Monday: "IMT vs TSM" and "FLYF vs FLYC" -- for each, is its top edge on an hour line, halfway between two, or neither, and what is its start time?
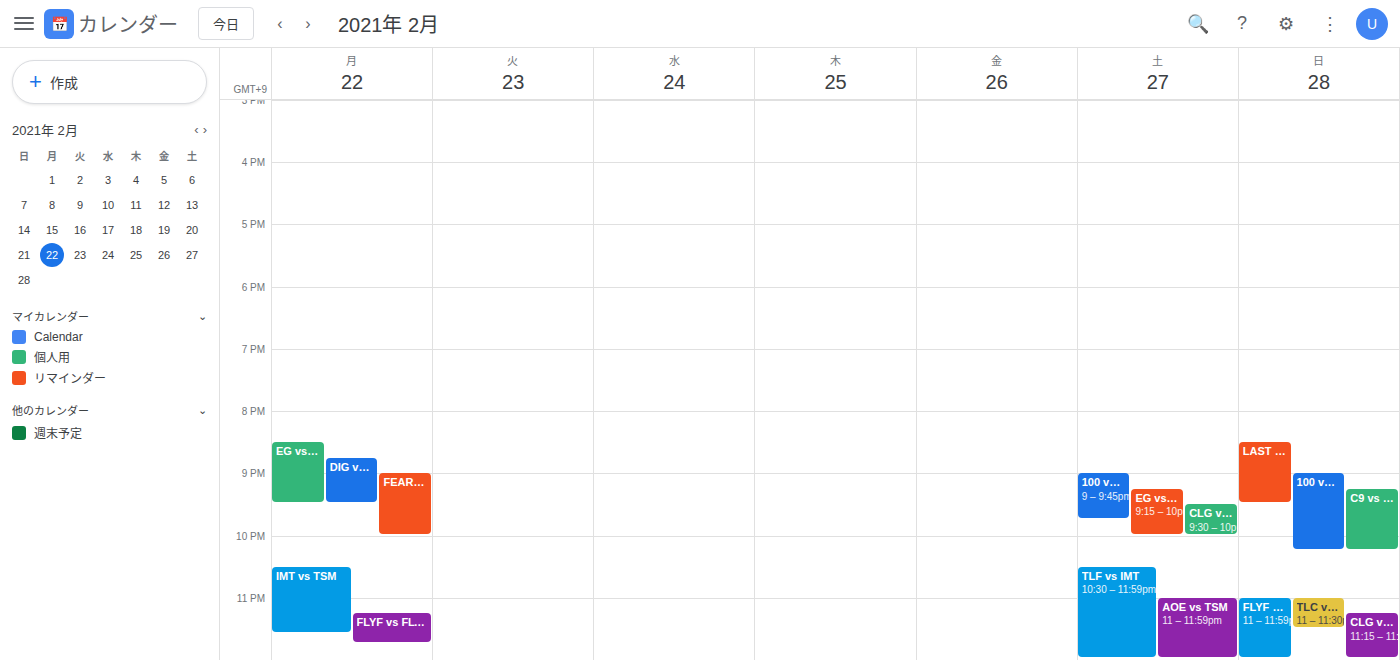
"IMT vs TSM": 10:30 PM, halfway between the 10 PM and 11 PM lines. "FLYF vs FLYC": 11:15 PM, neither: a quarter of the way from the 11 PM line to the 12 AM line.